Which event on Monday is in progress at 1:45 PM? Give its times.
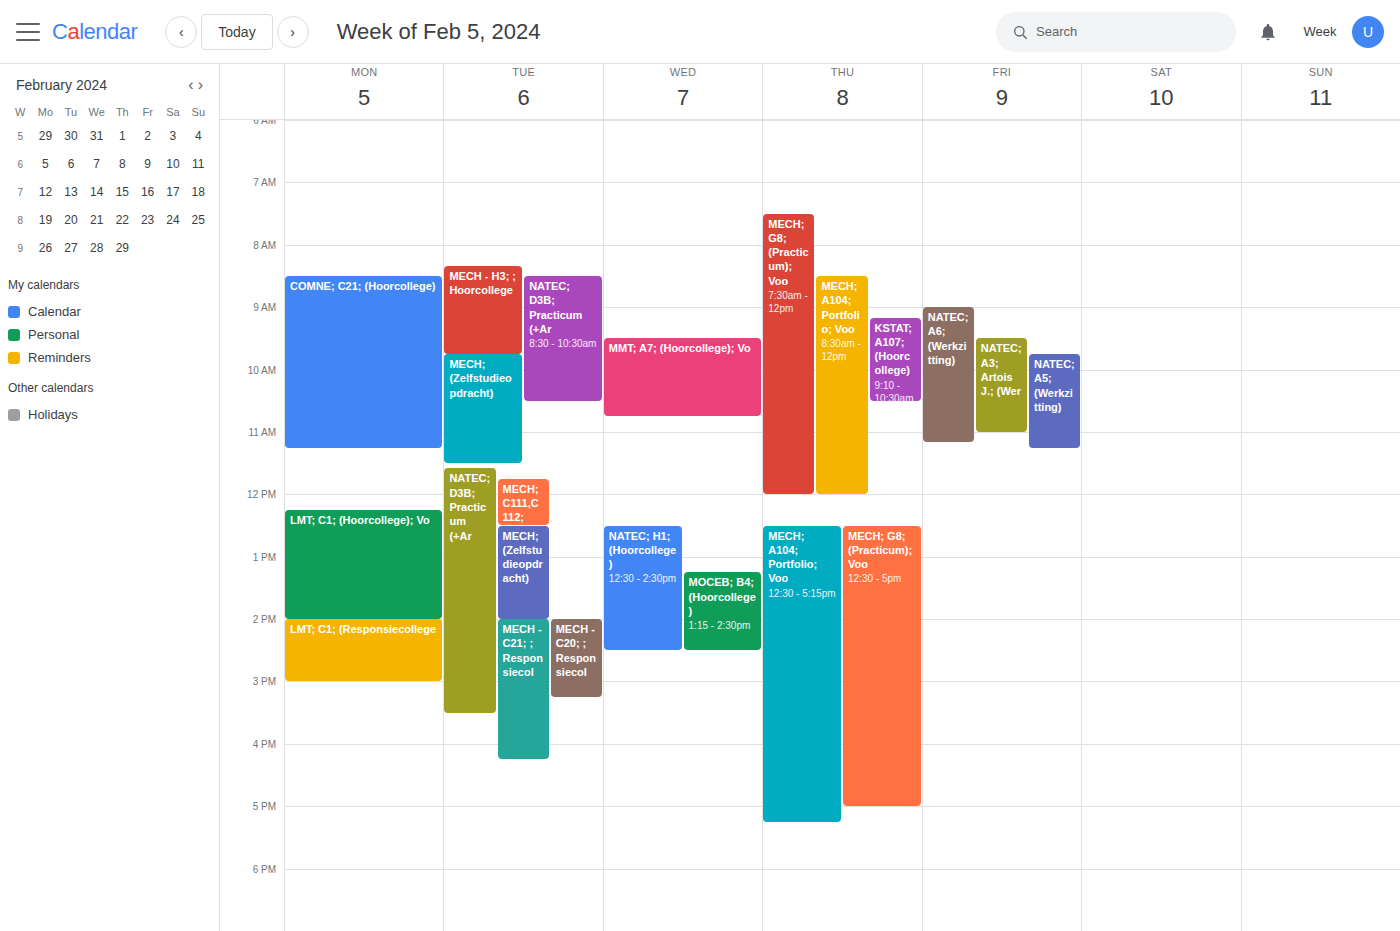
"LMT; C1; (Hoorcollege); Vo", 12:15 PM to 2:00 PM